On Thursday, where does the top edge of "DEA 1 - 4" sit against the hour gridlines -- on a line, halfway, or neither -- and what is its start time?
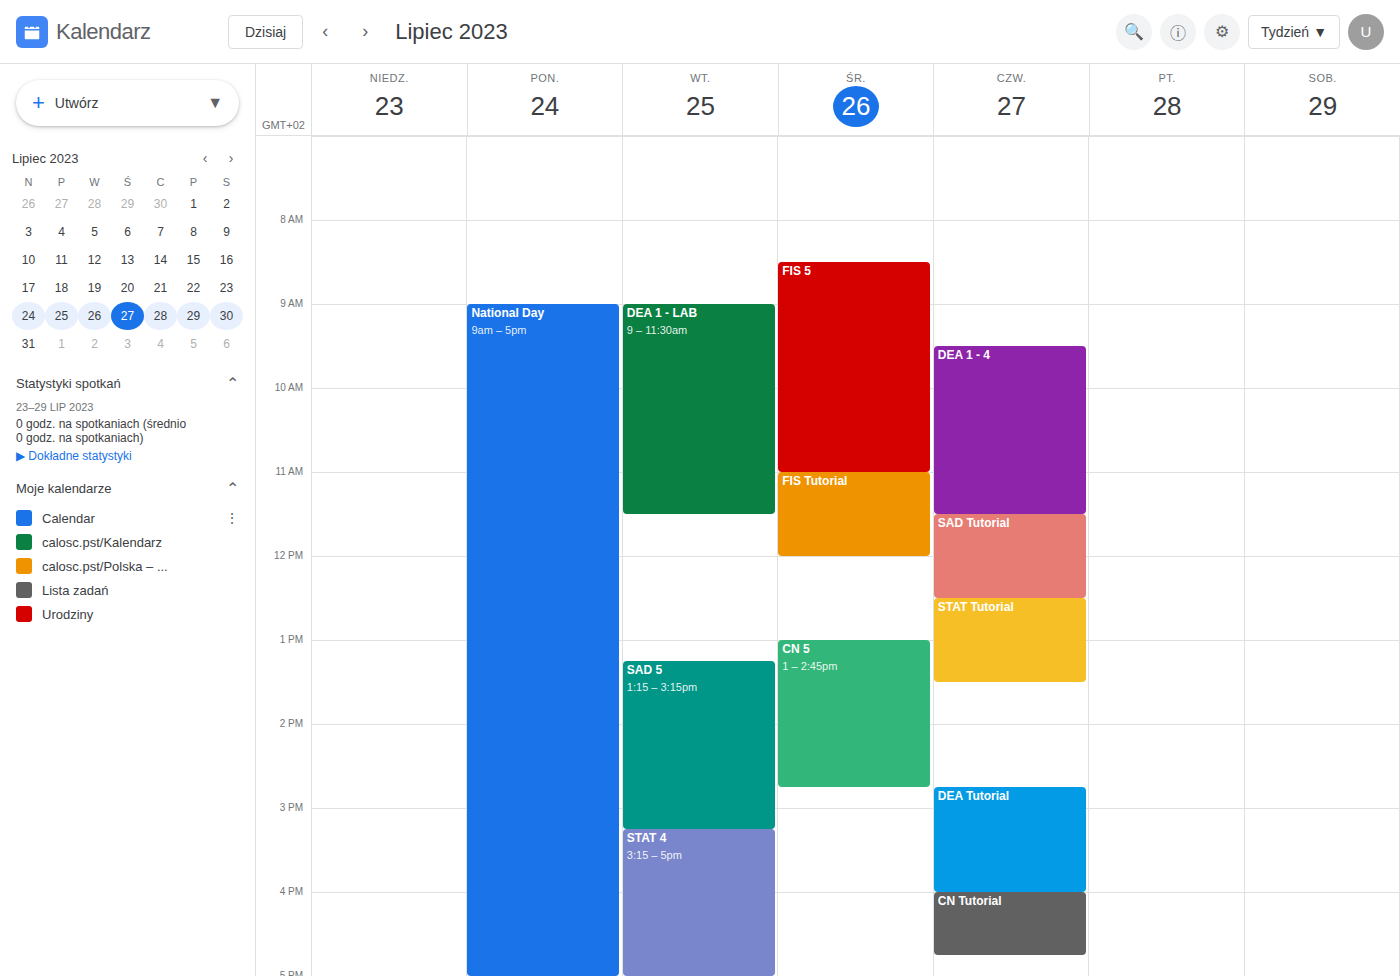
9:30 AM -- halfway between the 9 AM and 10 AM lines.